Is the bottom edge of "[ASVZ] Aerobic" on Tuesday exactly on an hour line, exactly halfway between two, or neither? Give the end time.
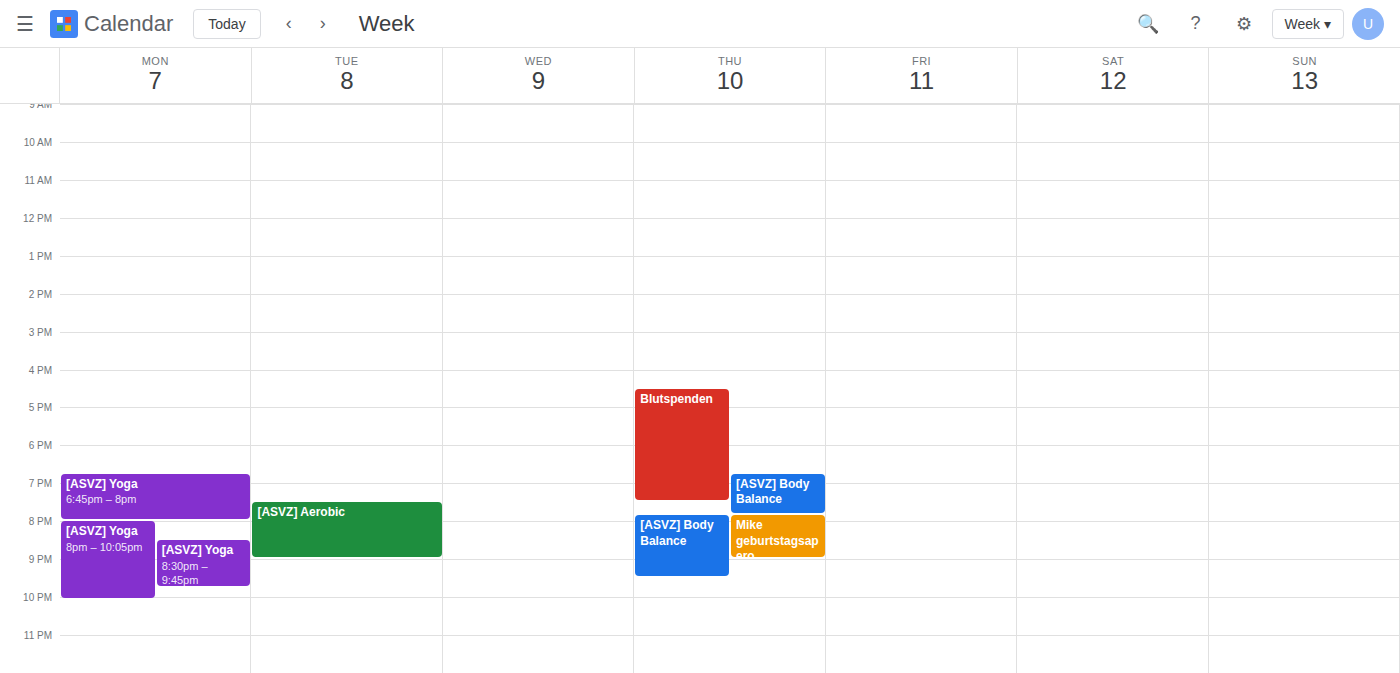
21:00 -- exactly on the 21:00 line.